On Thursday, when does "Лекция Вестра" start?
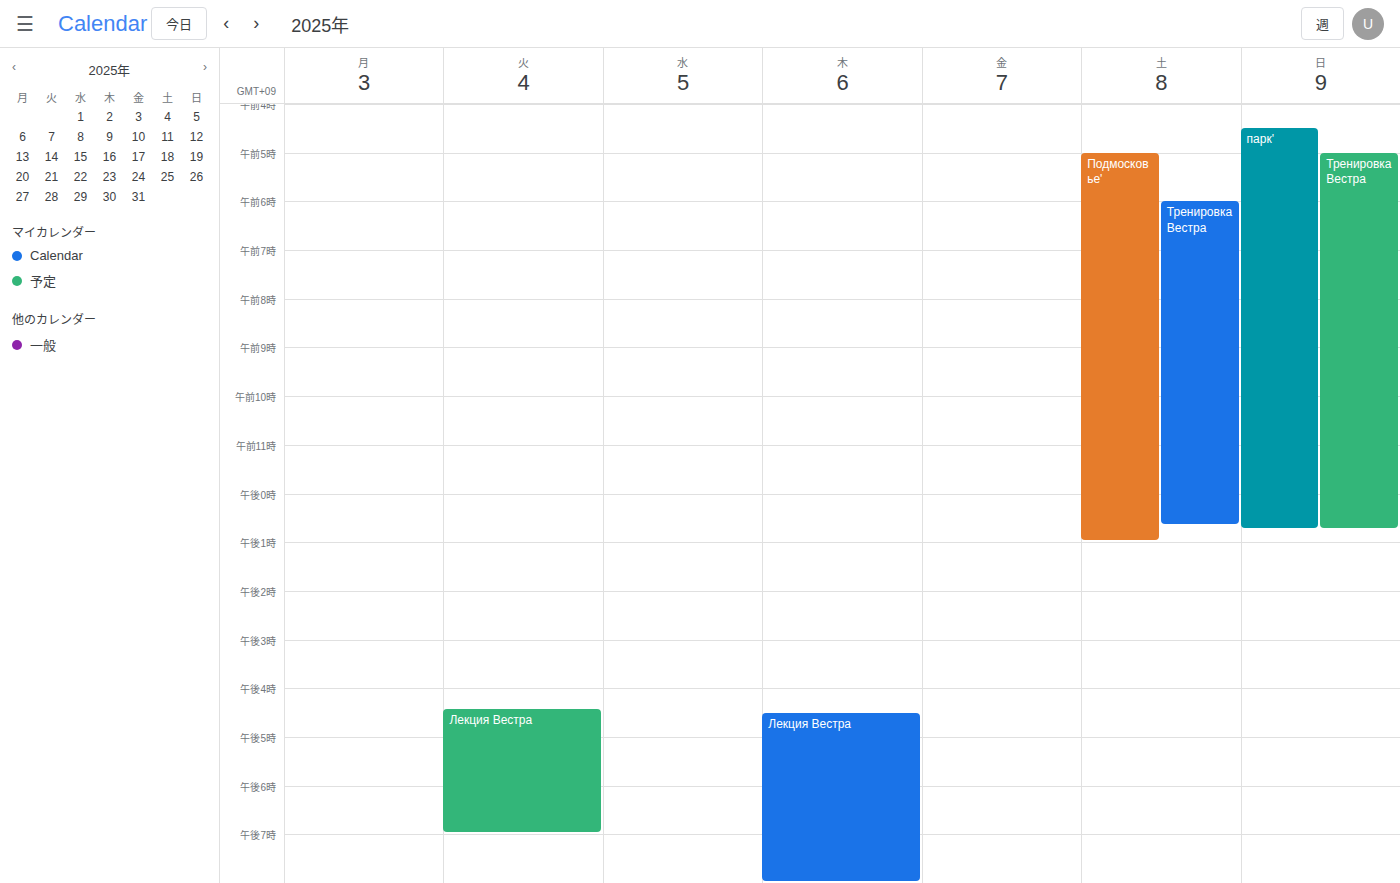
4:30 PM